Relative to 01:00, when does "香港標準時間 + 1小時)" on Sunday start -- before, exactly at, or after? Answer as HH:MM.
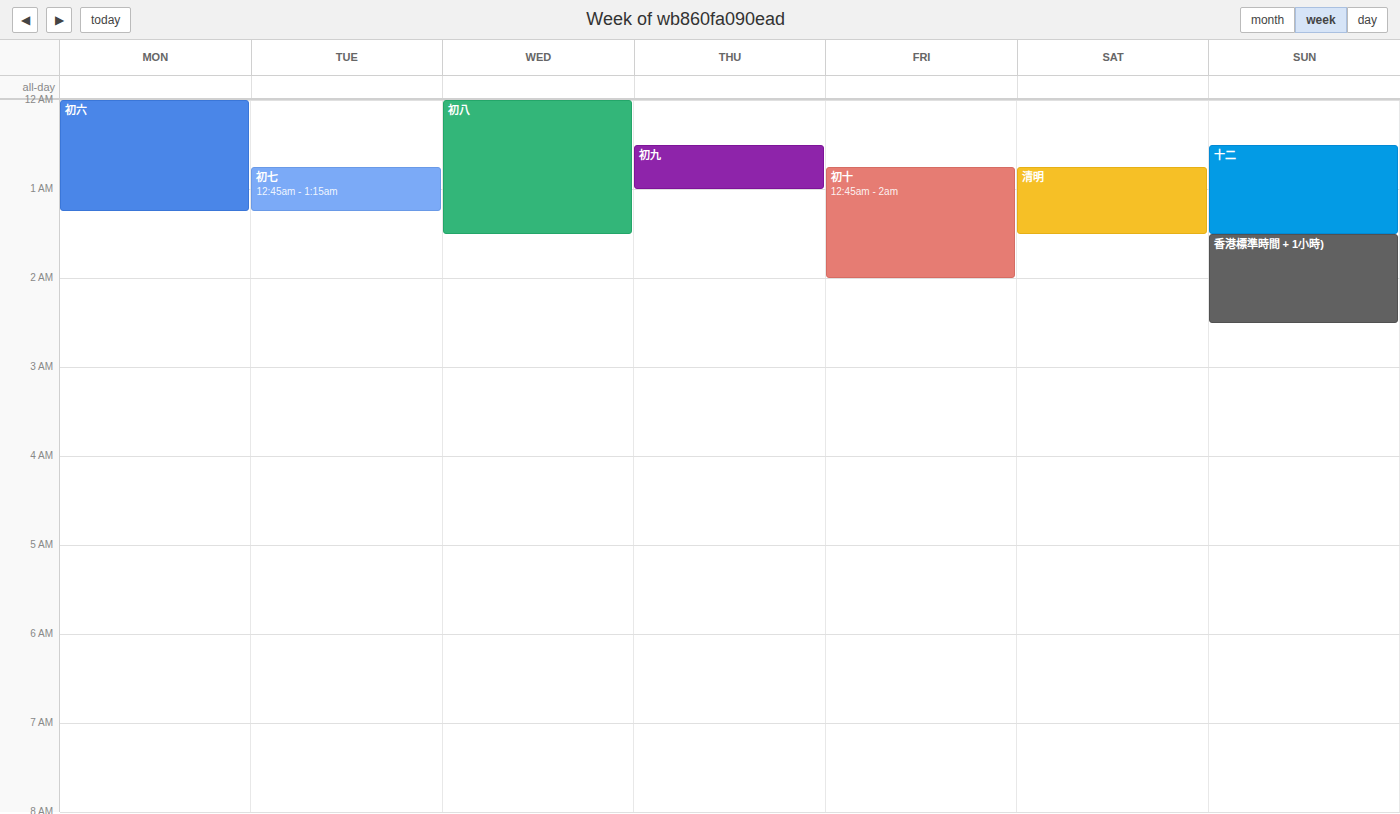
01:30 -- after 01:00, 30 minutes below the 01:00 line.